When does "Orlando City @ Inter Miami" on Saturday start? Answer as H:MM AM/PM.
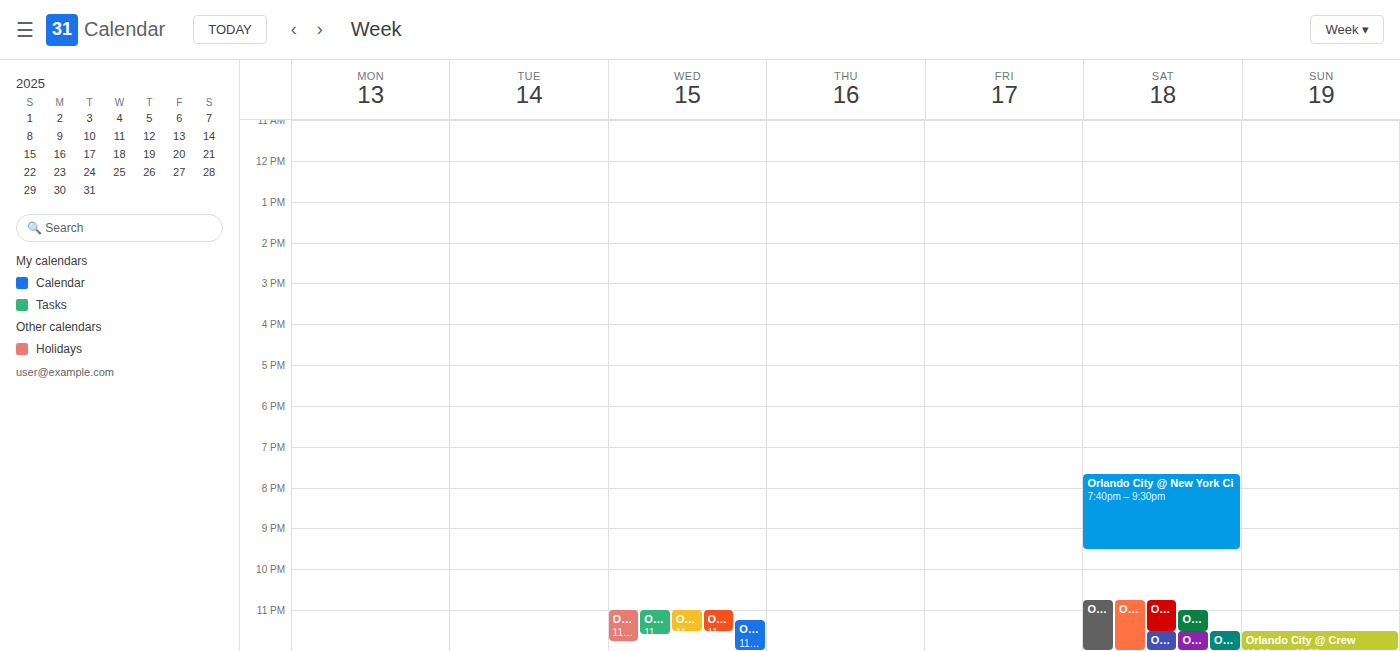
10:45 PM